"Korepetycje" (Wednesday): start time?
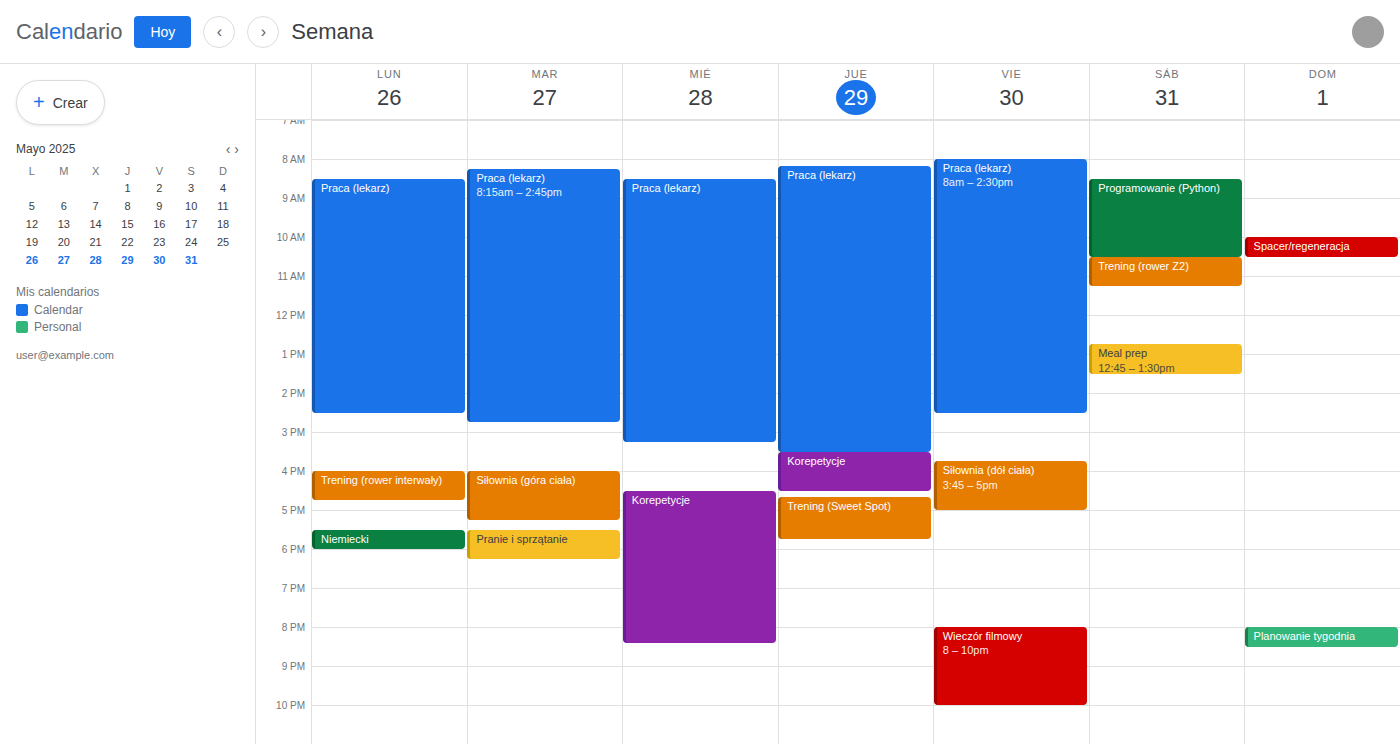
4:30 PM